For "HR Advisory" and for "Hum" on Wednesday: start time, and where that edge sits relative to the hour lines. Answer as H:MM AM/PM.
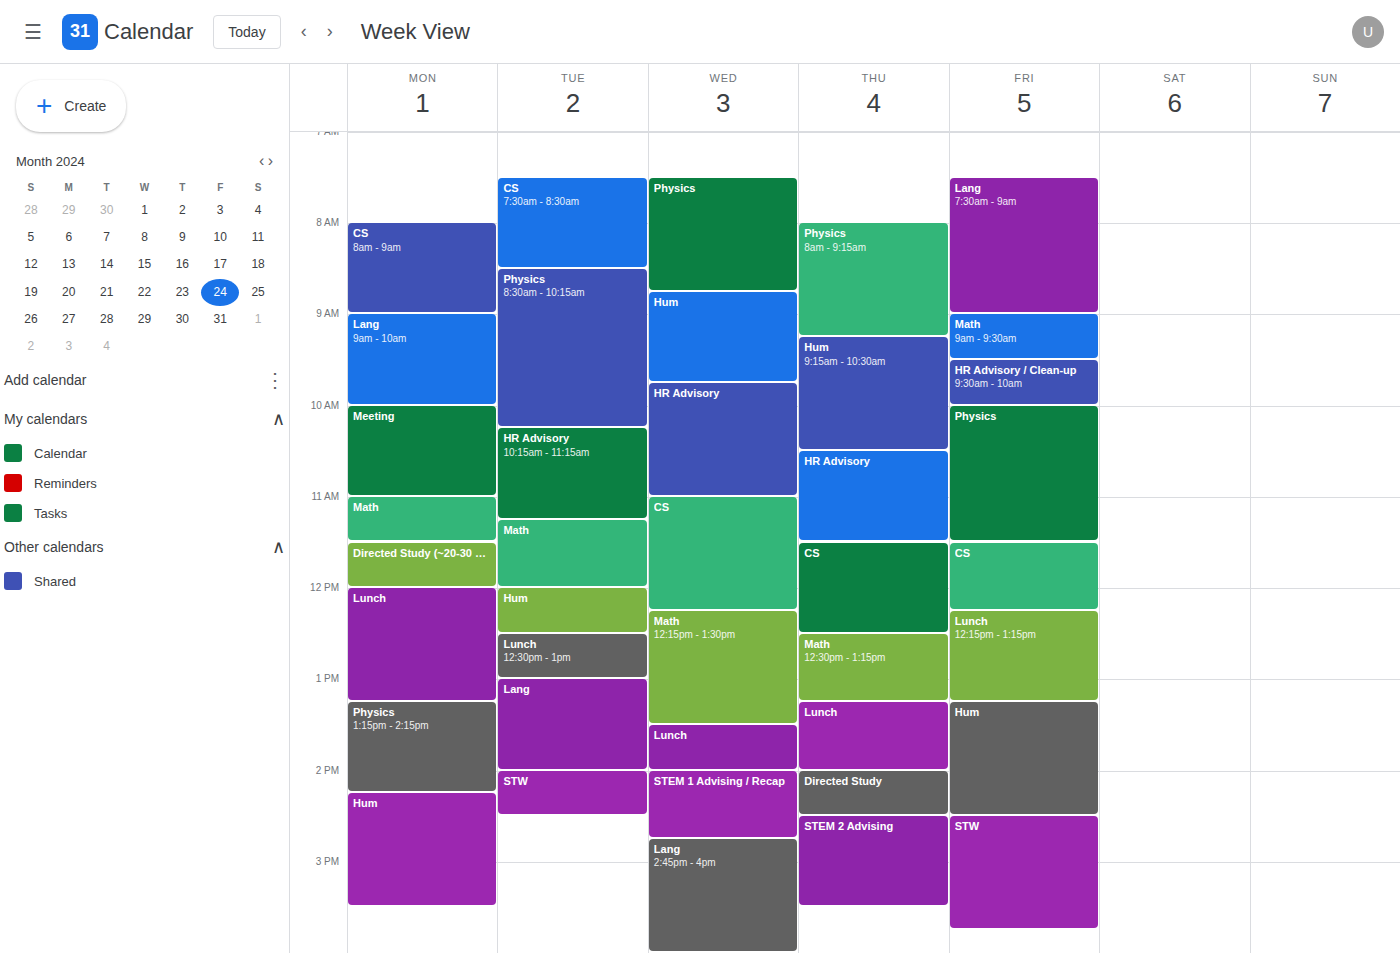
"HR Advisory": 9:45 AM, neither: three quarters of the way from the 9 AM line to the 10 AM line. "Hum": 8:45 AM, neither: three quarters of the way from the 8 AM line to the 9 AM line.